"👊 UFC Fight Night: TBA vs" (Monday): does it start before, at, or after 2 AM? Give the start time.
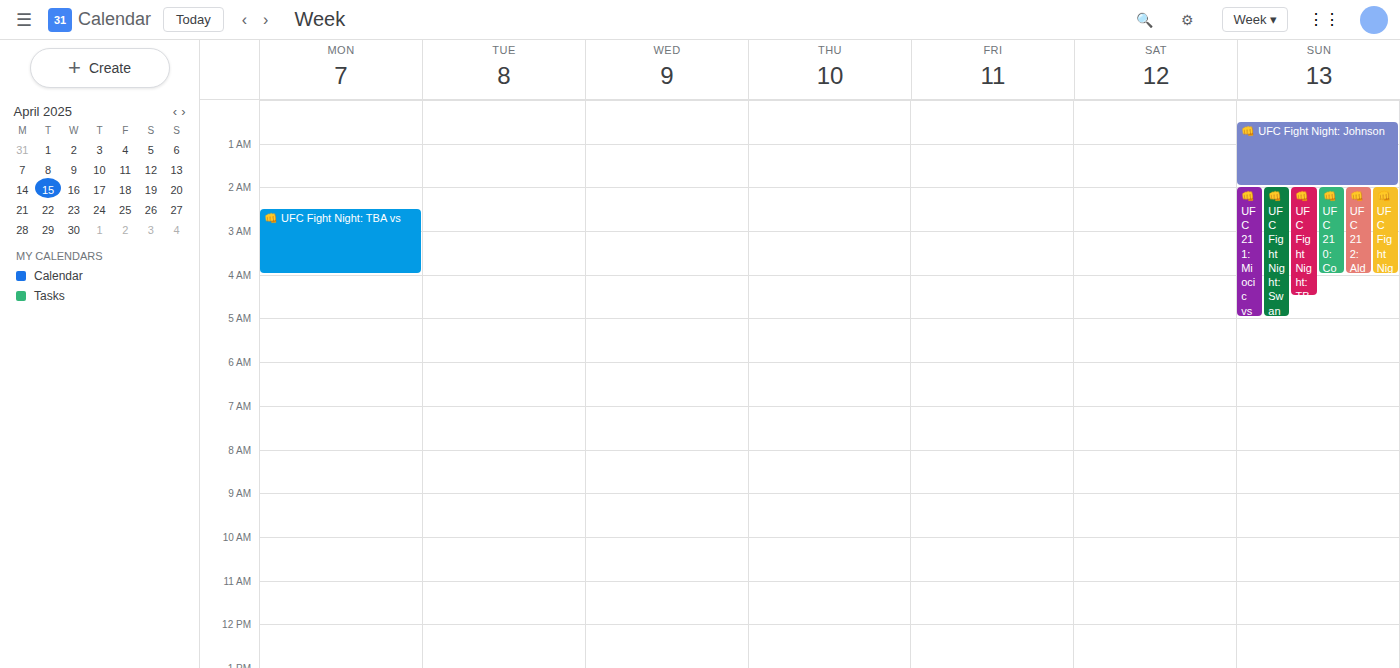
2:30 AM -- after 2 AM, 30 minutes below the 2 AM line.